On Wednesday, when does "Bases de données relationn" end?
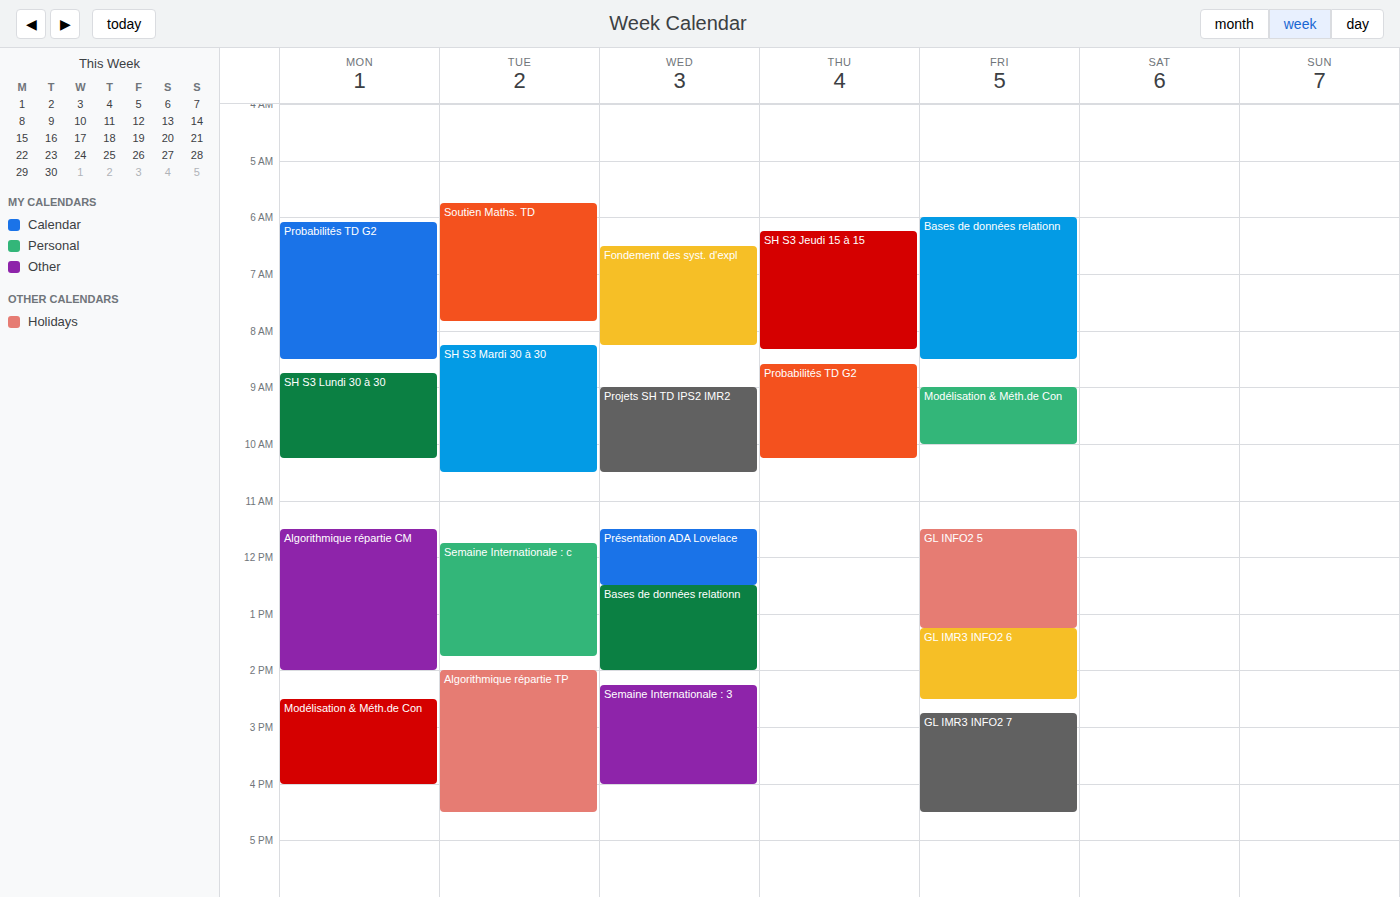
2:00 PM